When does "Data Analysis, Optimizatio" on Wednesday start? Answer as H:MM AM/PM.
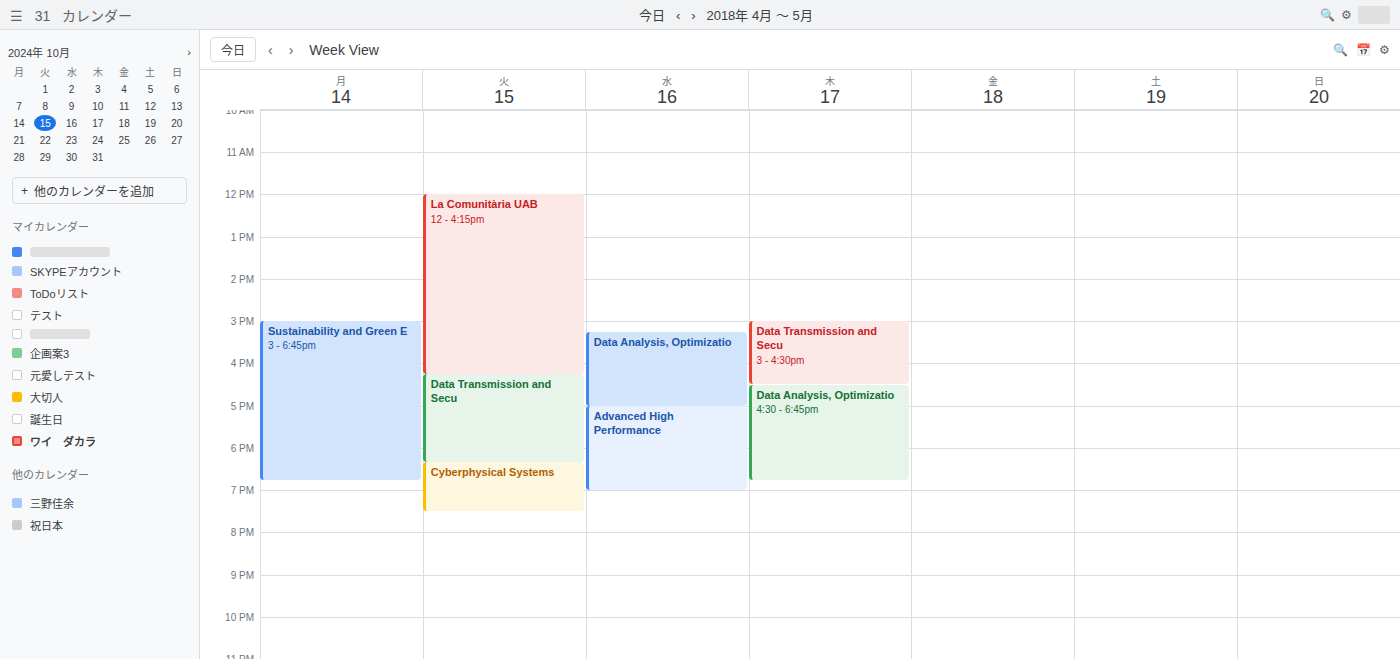
3:15 PM